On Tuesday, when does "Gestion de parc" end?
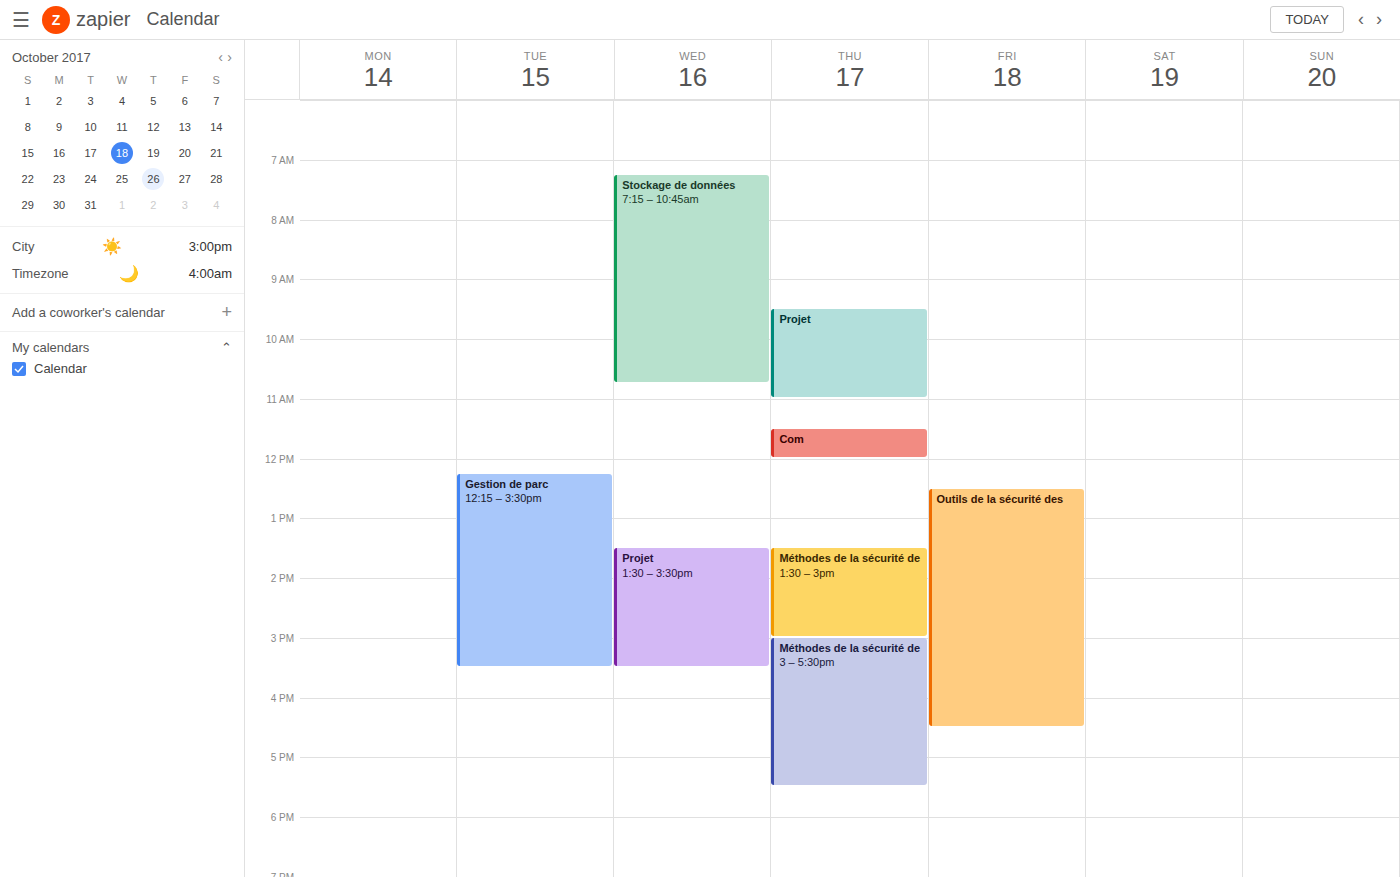
15:30